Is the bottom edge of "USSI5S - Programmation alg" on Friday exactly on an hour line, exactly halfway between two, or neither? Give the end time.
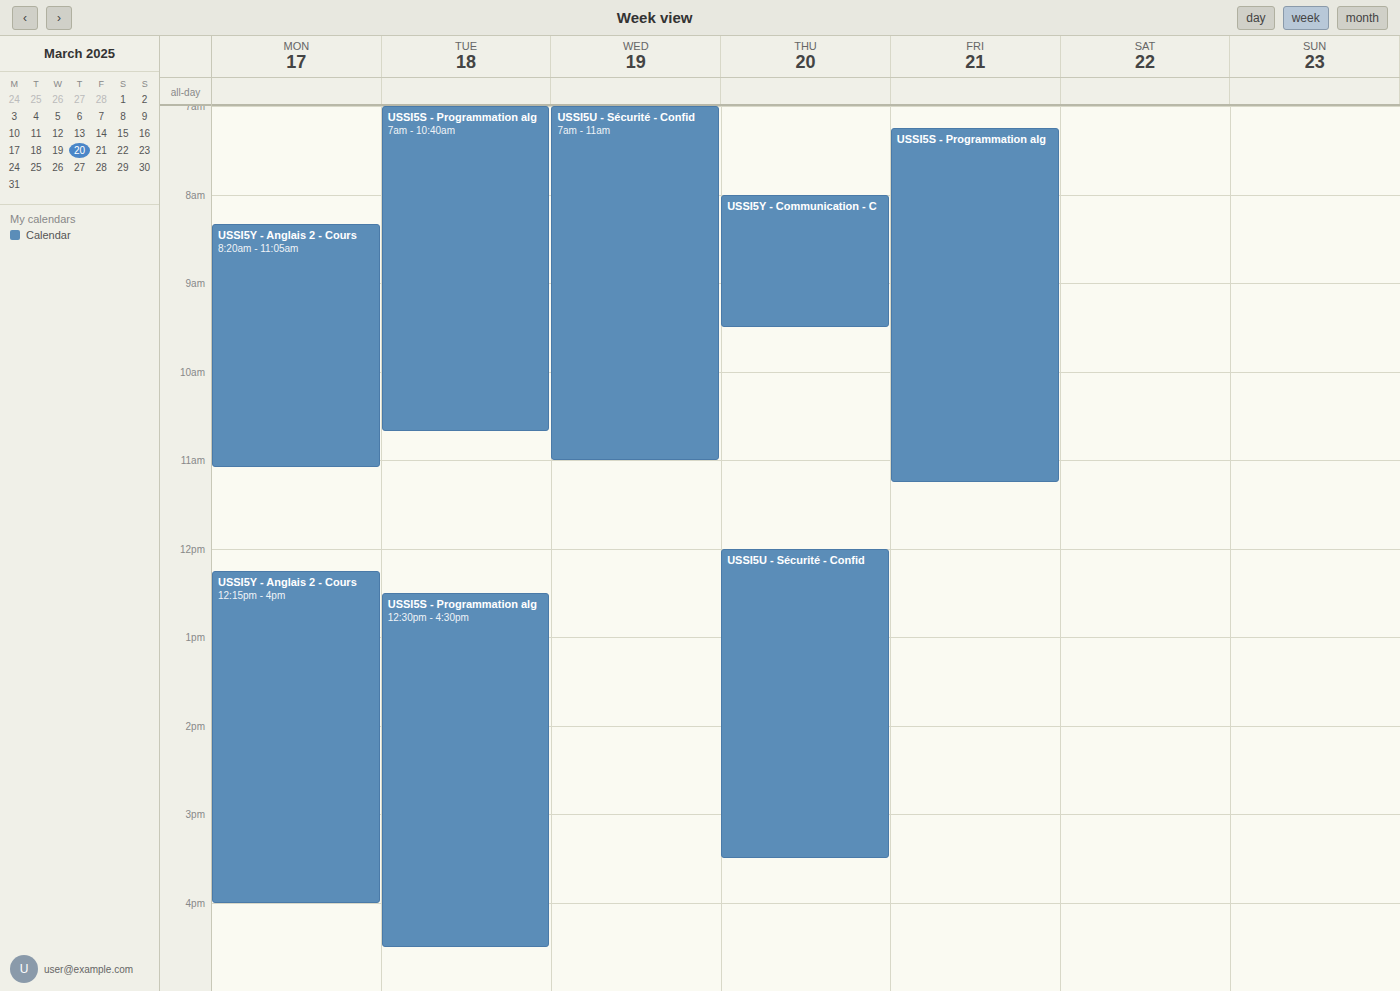
11:15 -- neither: a quarter of the way from the 11:00 line to the 12:00 line.